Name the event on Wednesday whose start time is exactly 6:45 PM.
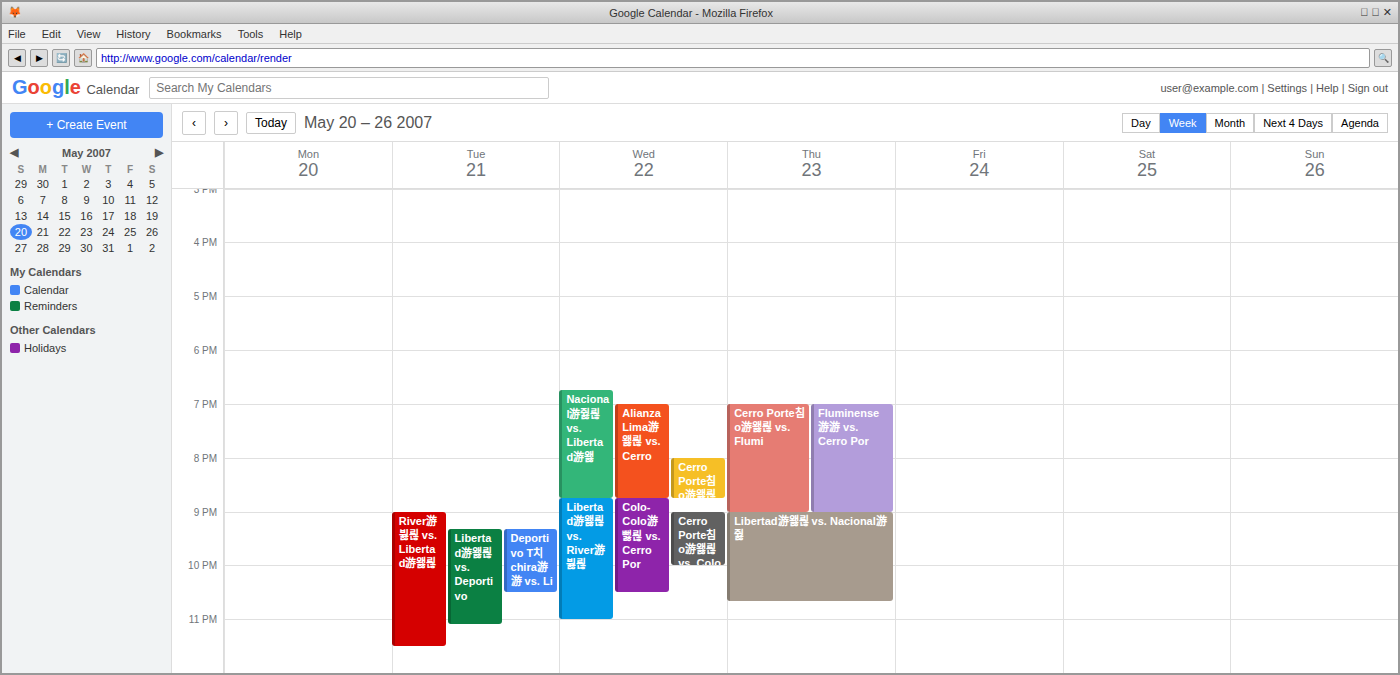
"Nacional游쥟릖 vs. Libertad游왫"